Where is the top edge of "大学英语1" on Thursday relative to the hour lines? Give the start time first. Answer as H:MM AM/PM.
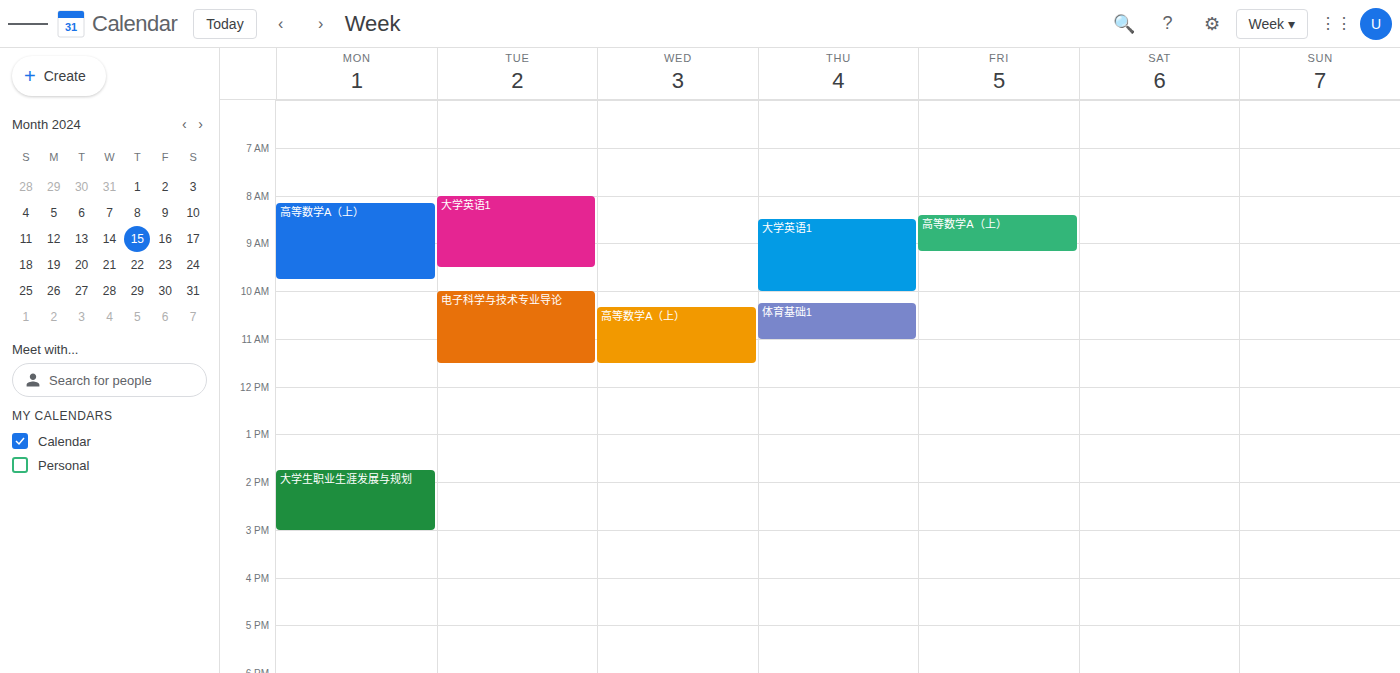
8:30 AM -- halfway between the 8 AM and 9 AM lines.